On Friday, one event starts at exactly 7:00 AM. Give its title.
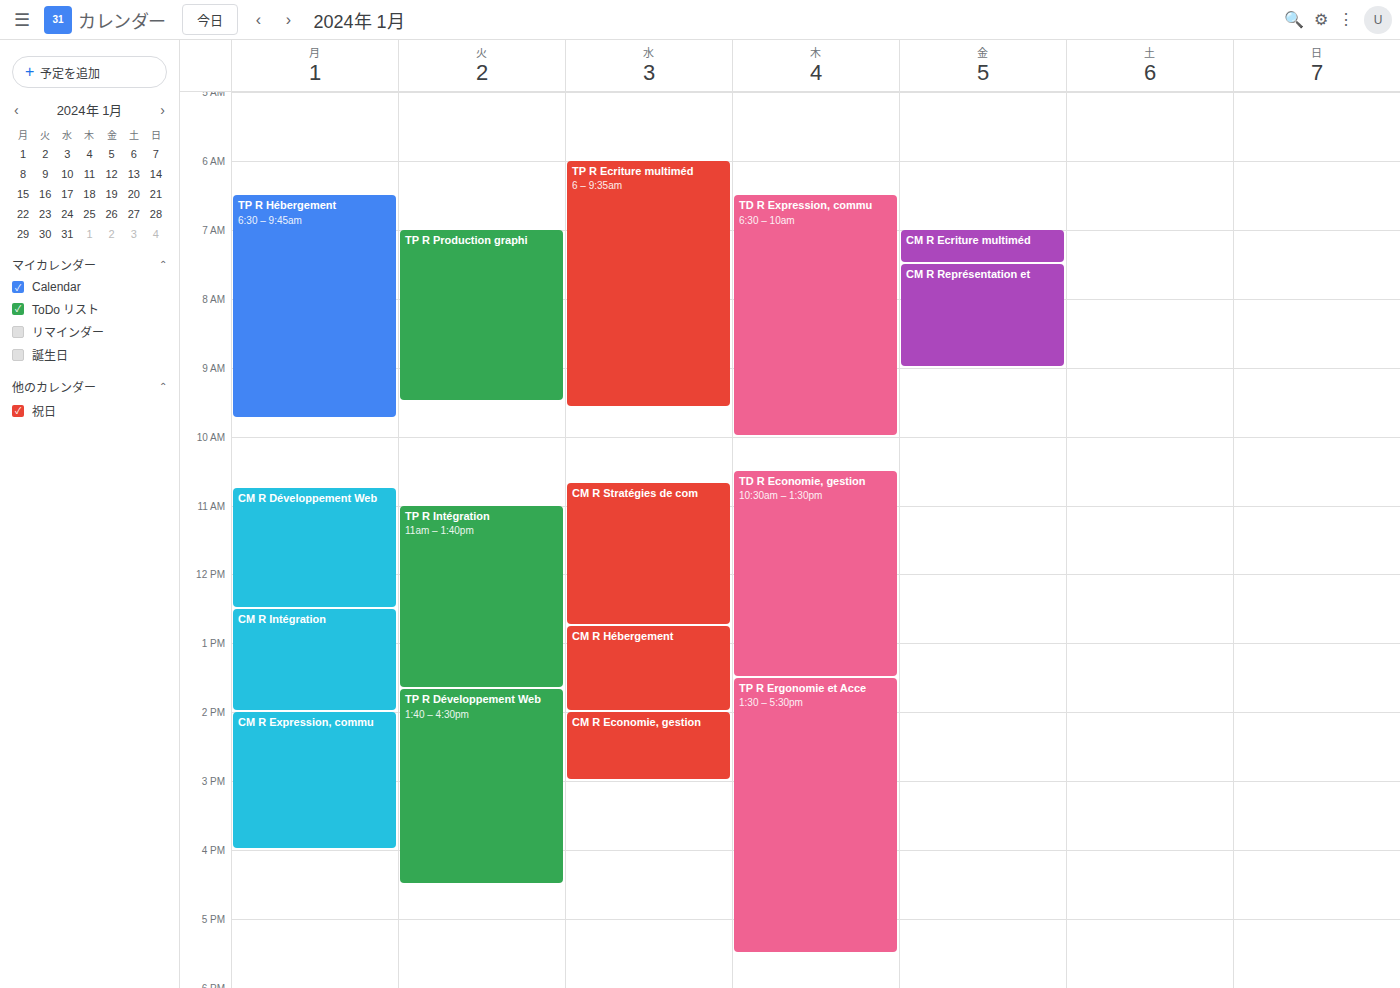
"CM R Ecriture multiméd"